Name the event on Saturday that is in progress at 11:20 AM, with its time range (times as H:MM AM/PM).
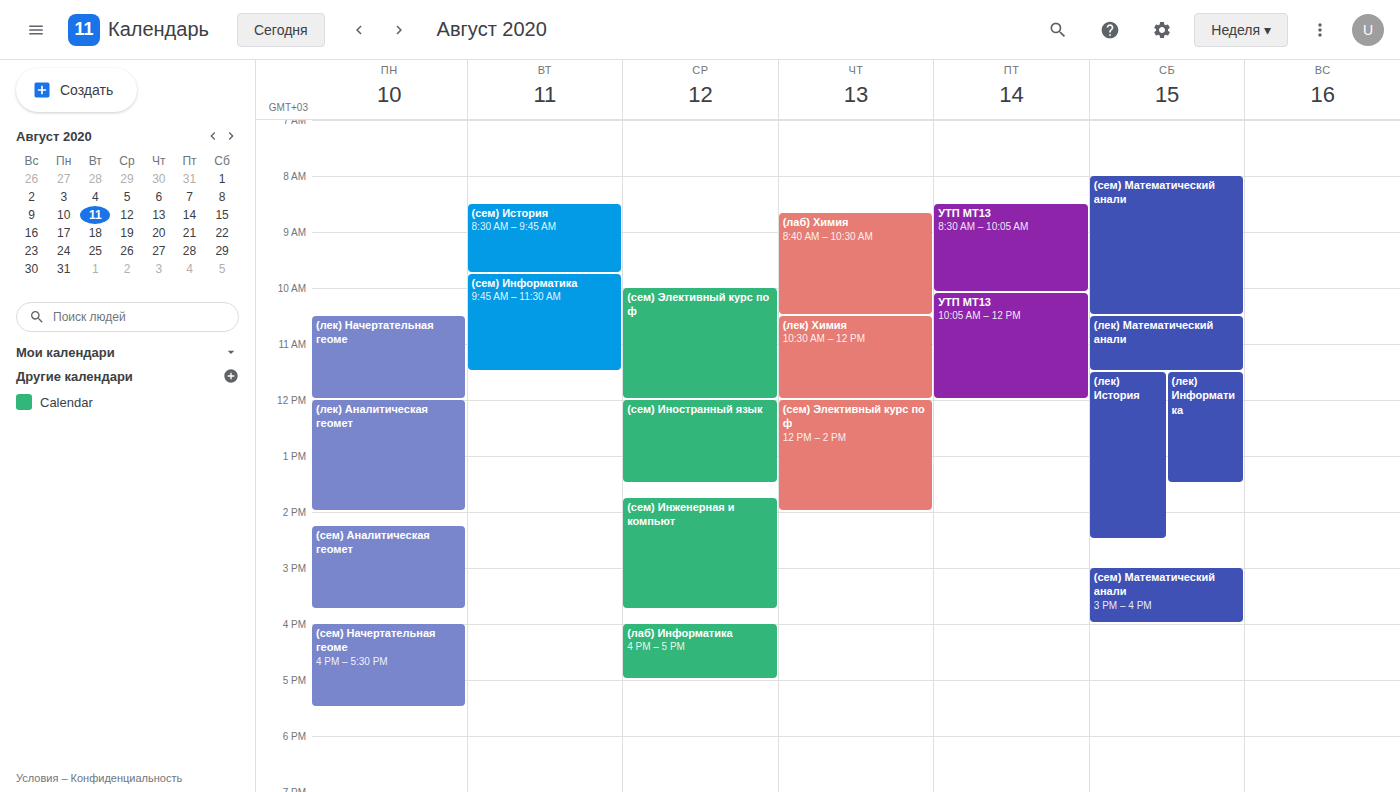
"(лек) Математический анали", 10:30 AM to 11:30 AM